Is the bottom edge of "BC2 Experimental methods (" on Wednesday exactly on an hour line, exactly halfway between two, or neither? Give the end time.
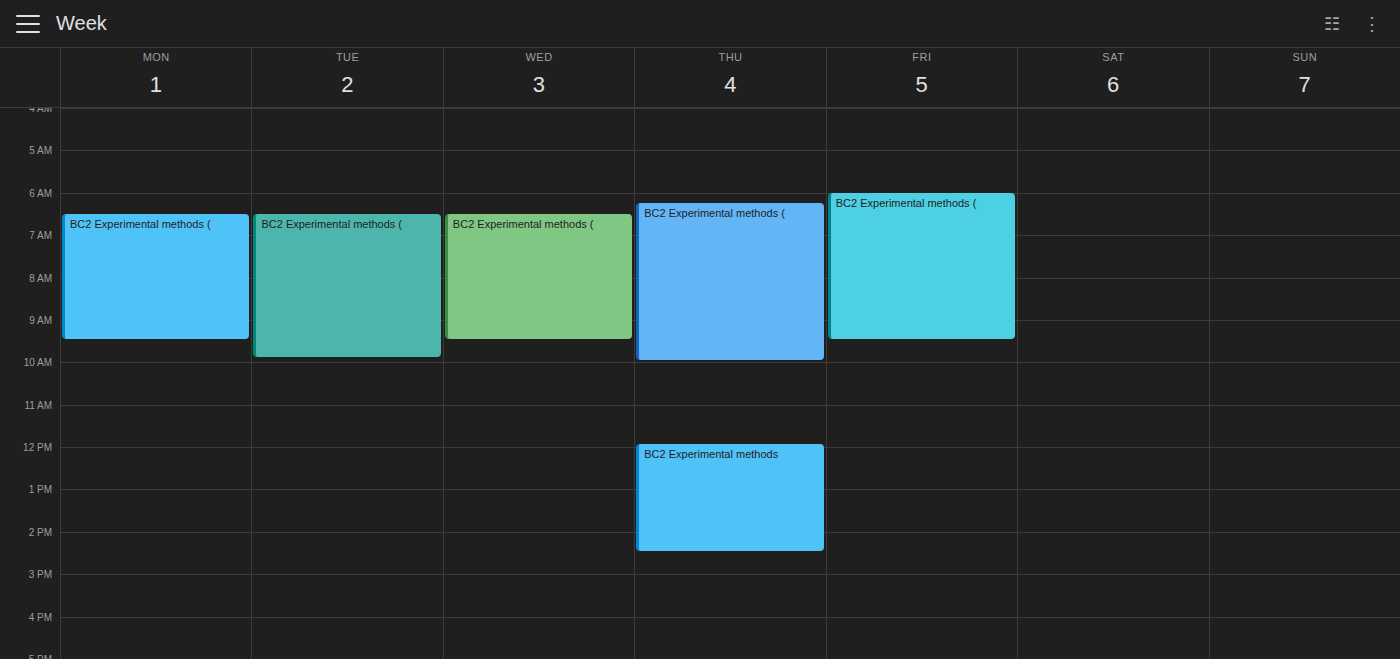
9:30 AM -- halfway between the 9 AM and 10 AM lines.